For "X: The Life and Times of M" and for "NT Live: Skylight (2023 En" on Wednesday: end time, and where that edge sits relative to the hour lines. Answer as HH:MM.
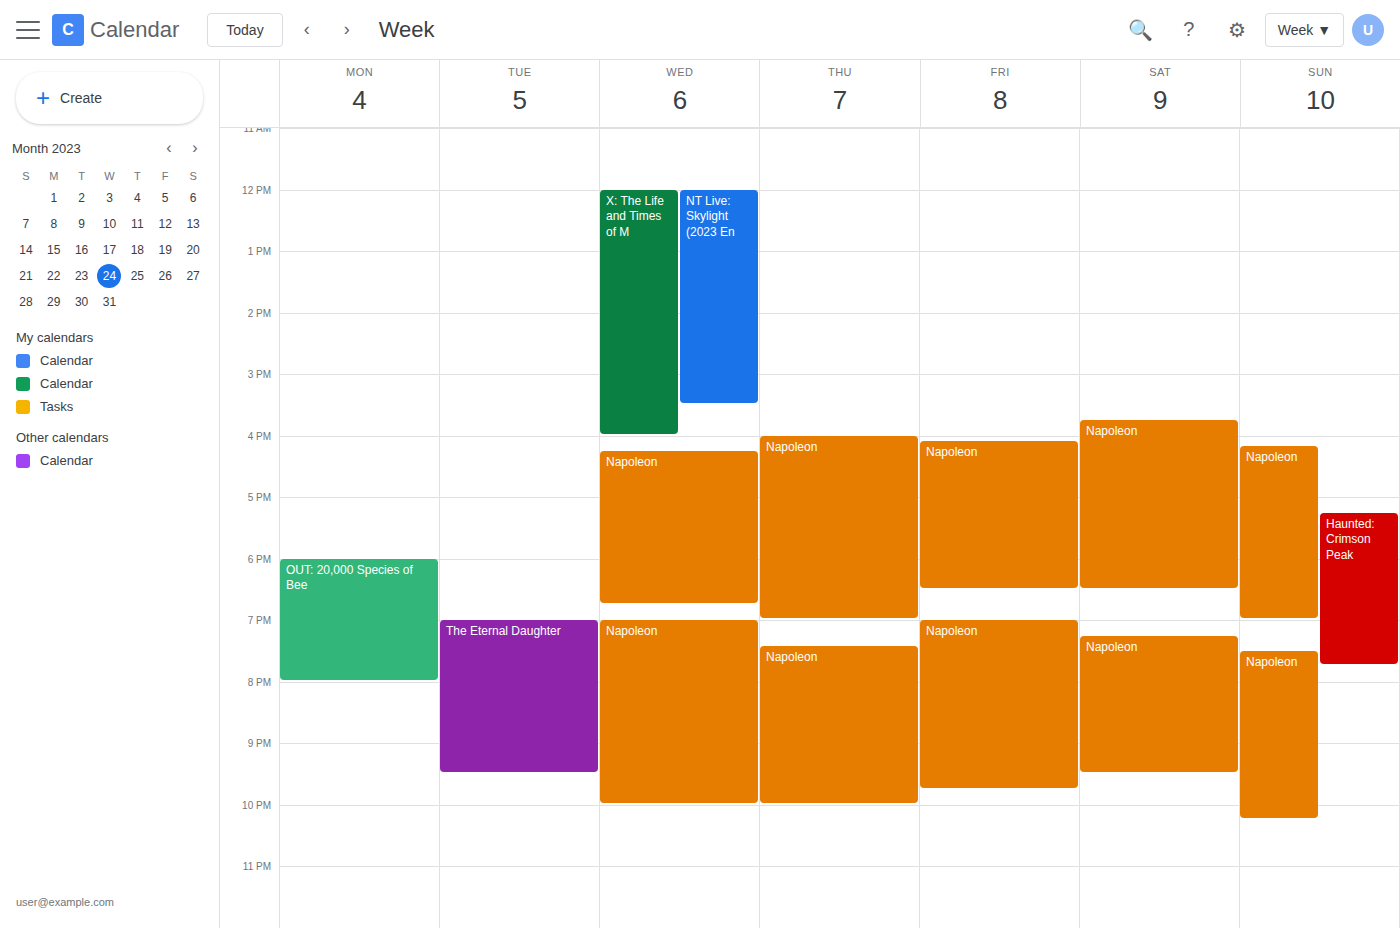
"X: The Life and Times of M": 16:00, exactly on the 16:00 line. "NT Live: Skylight (2023 En": 15:30, halfway between the 15:00 and 16:00 lines.